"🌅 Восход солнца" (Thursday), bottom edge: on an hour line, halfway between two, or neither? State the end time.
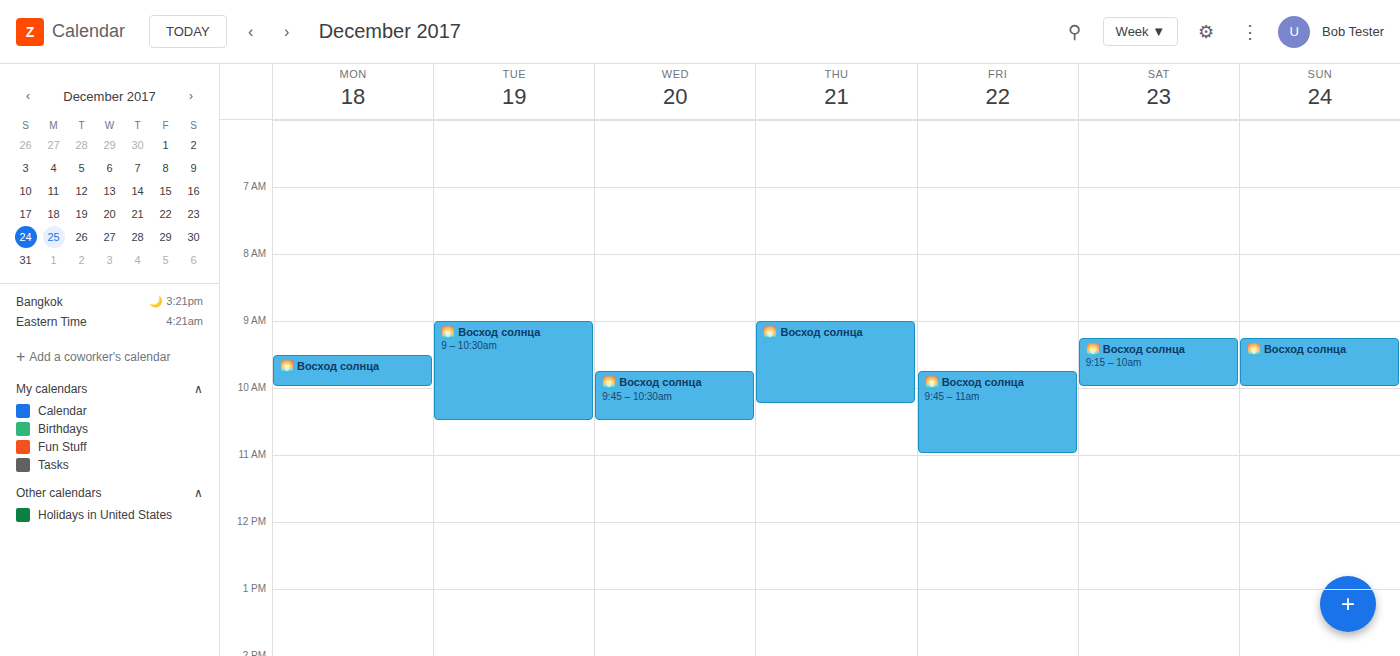
10:15 AM -- neither: a quarter of the way from the 10 AM line to the 11 AM line.